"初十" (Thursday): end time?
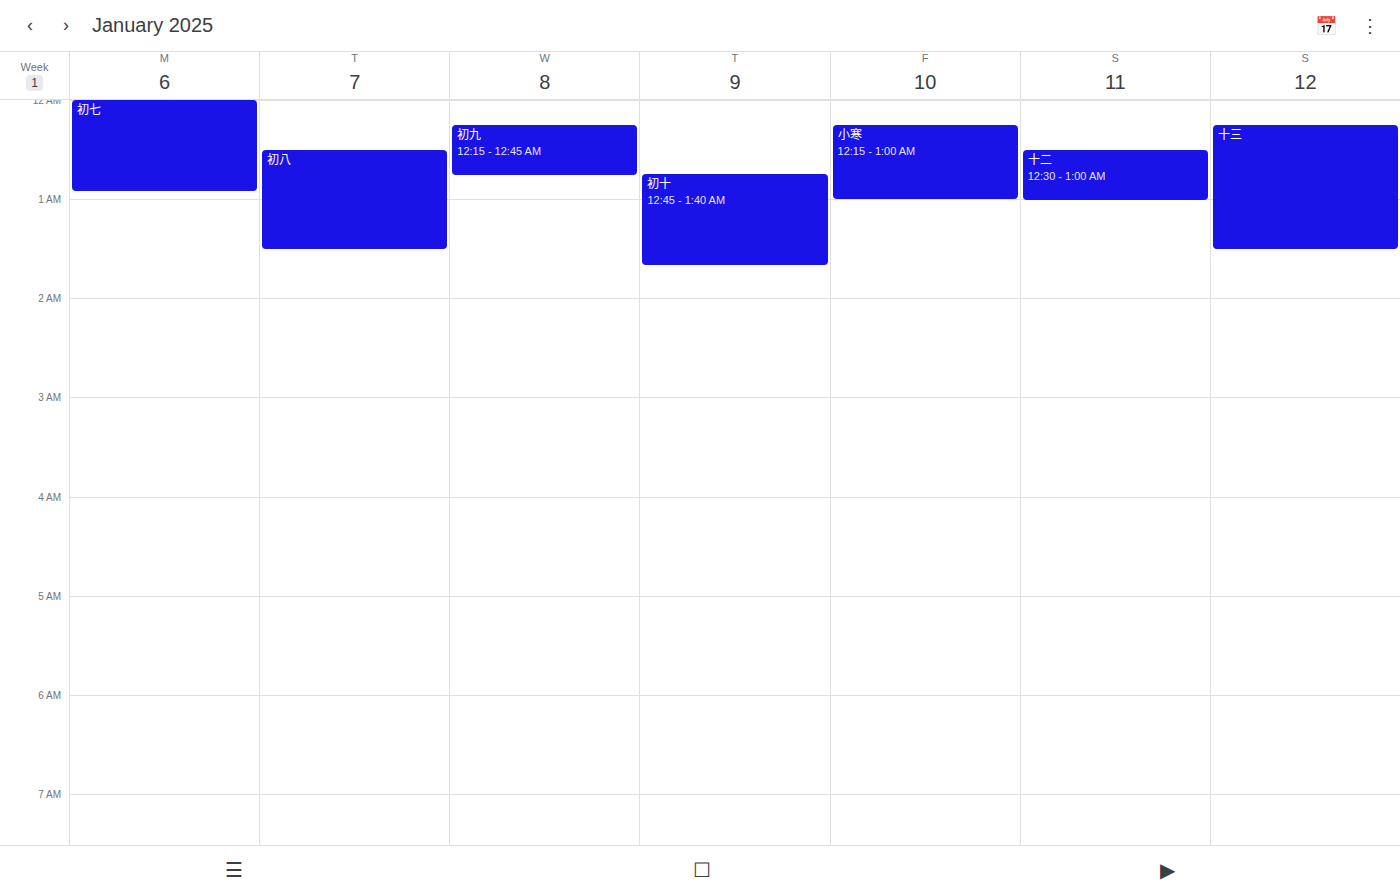
1:40 AM